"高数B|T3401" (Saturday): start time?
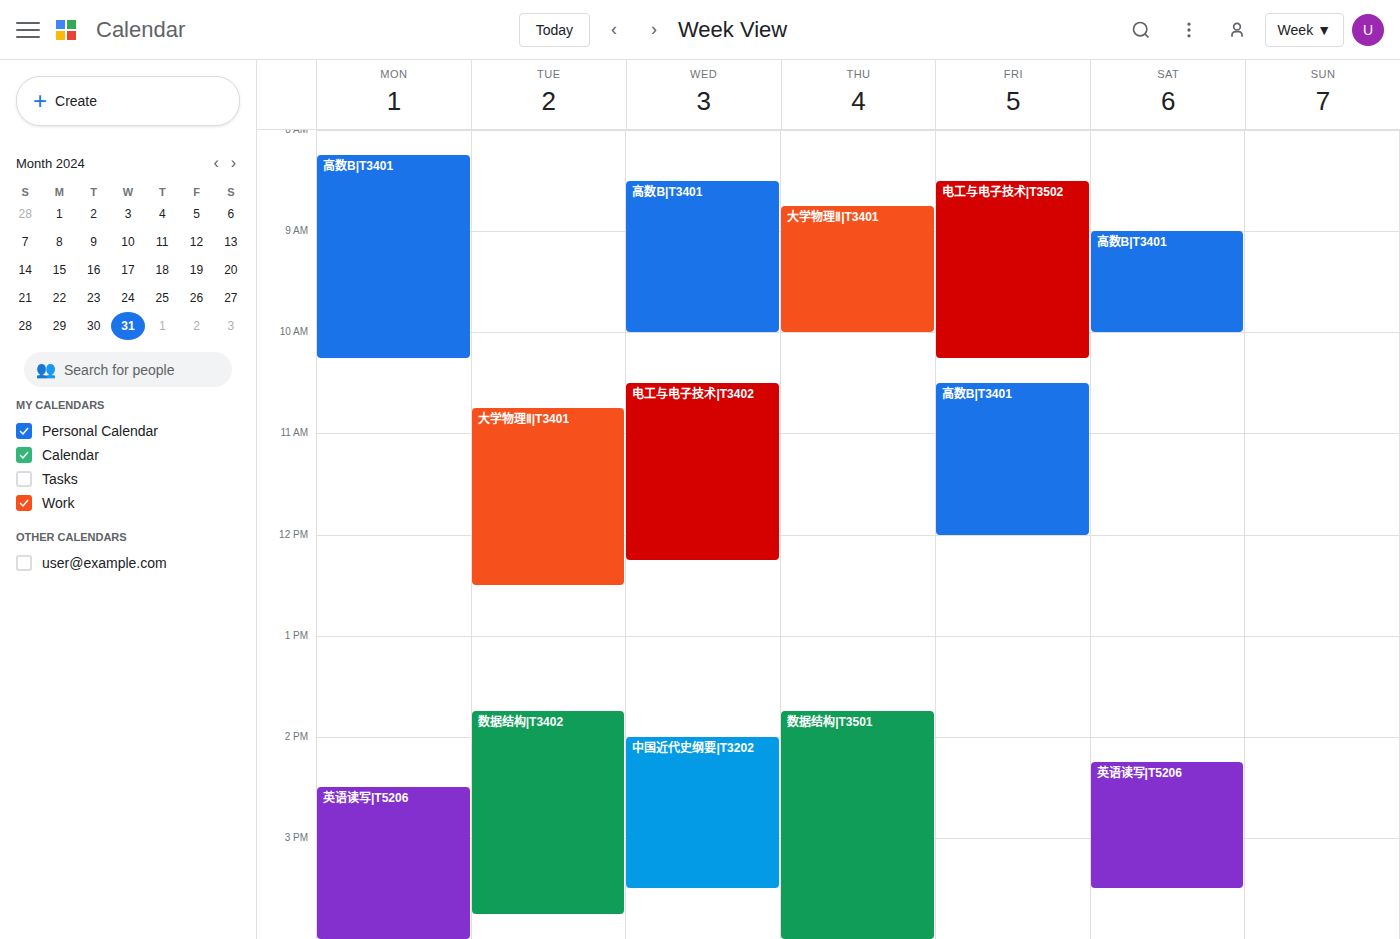
9:00 AM